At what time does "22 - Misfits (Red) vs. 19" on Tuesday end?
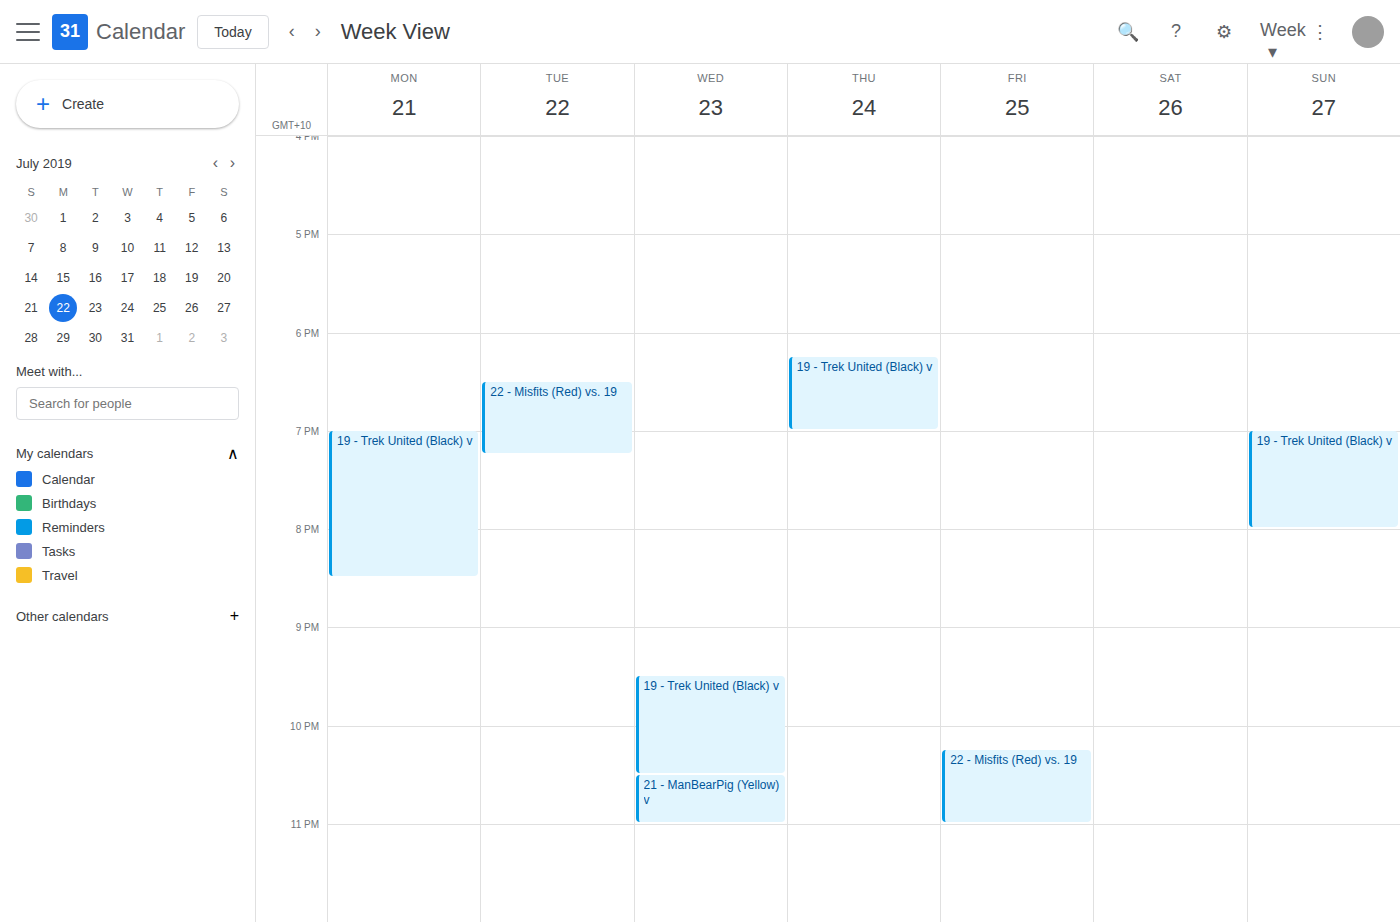
7:15 PM